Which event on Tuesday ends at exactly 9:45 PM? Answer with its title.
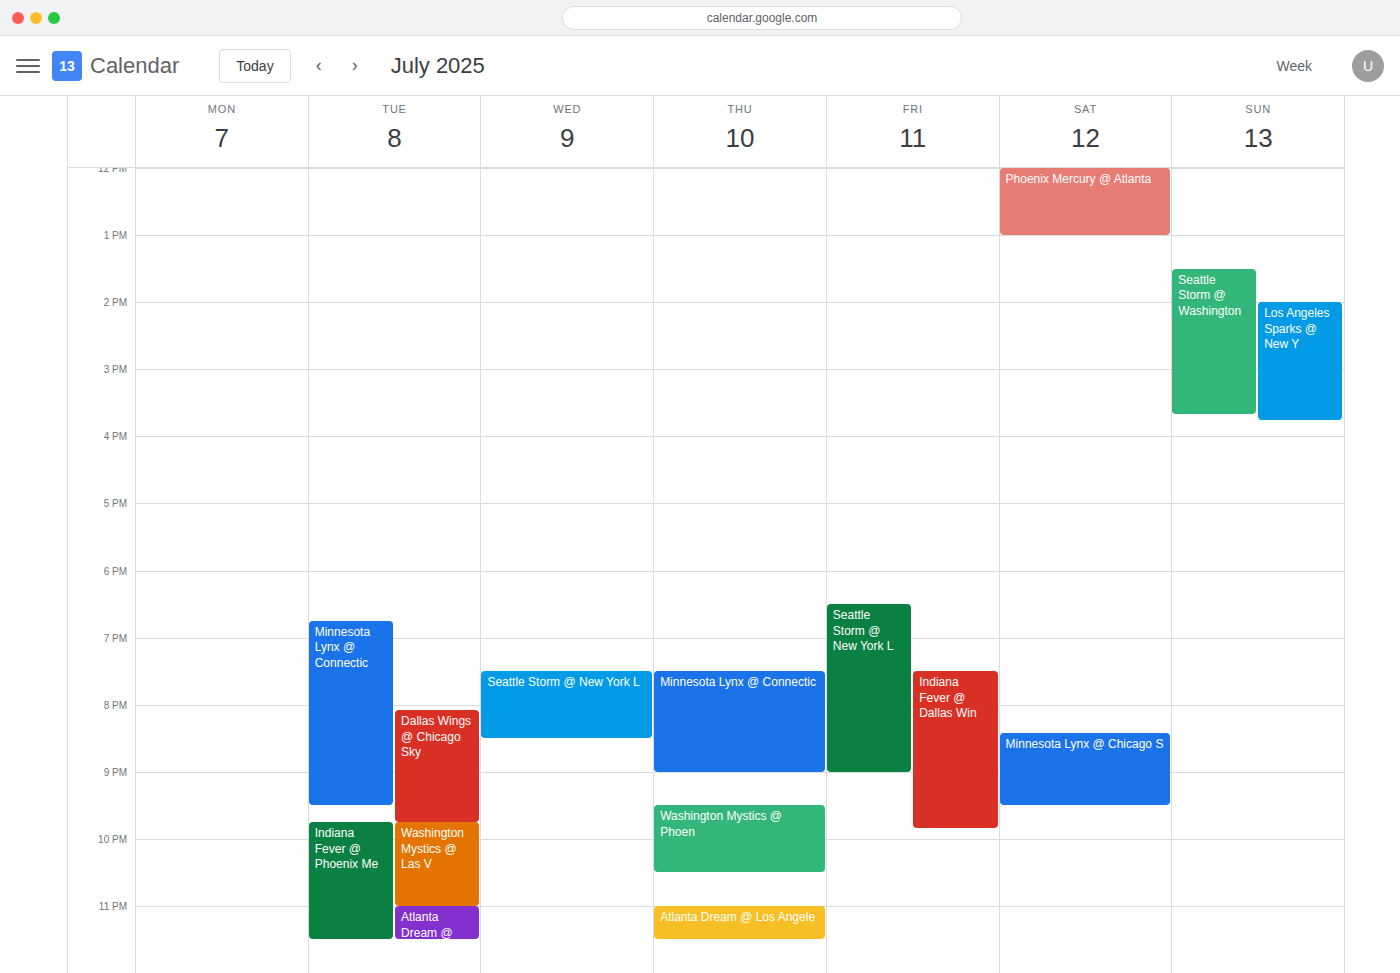
"Dallas Wings @ Chicago Sky"